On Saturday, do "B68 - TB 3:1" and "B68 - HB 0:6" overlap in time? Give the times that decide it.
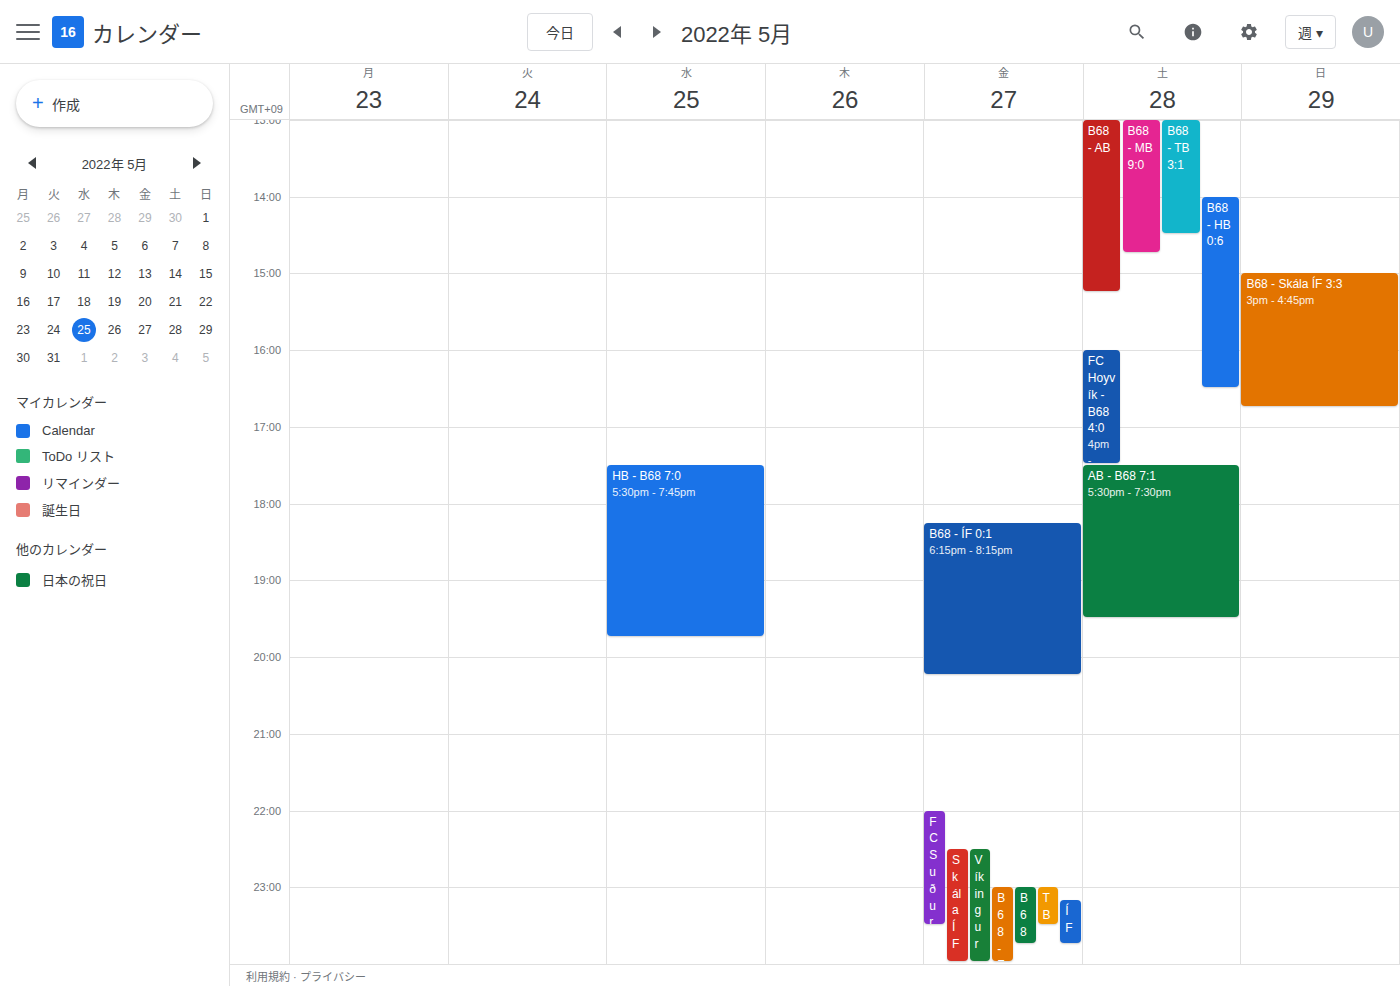
"B68 - HB 0:6" starts at 2:00 PM, before "B68 - TB 3:1" ends at 2:30 PM -- they overlap.